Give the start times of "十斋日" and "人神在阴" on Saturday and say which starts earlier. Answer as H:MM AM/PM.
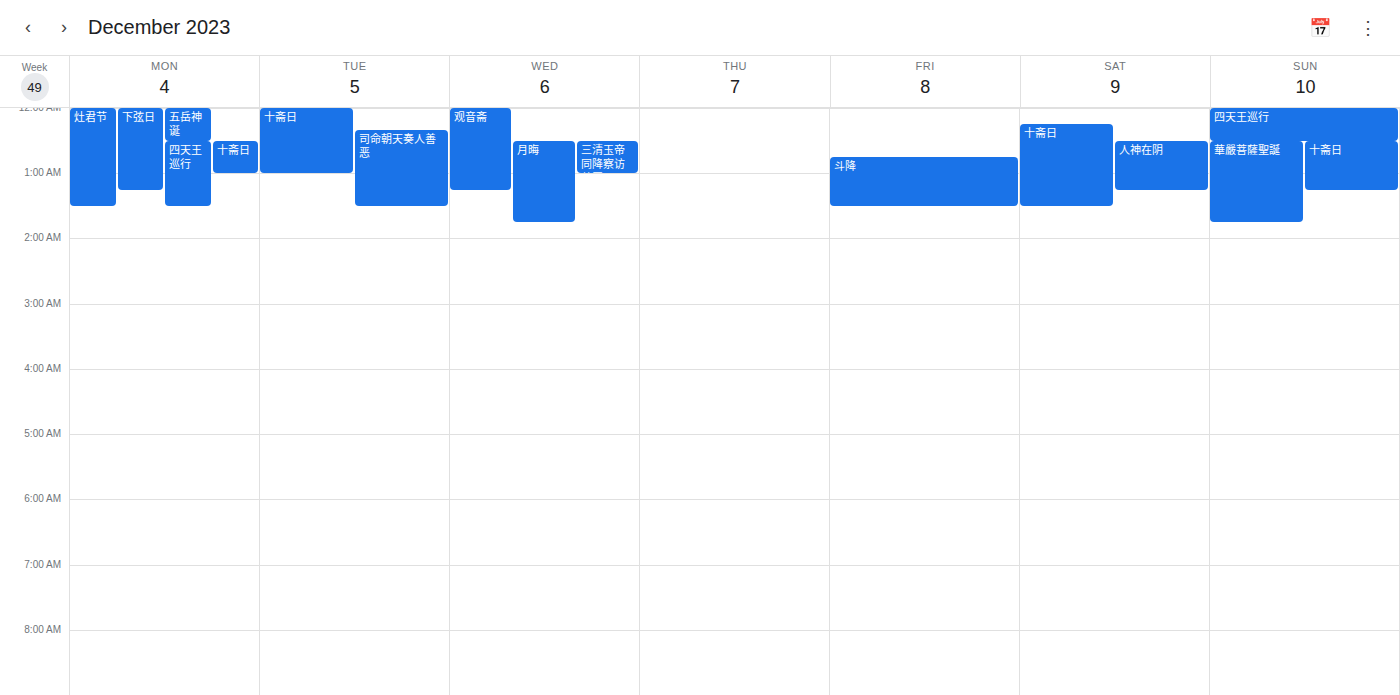
"十斋日" 12:15 AM; "人神在阴" 12:30 AM.